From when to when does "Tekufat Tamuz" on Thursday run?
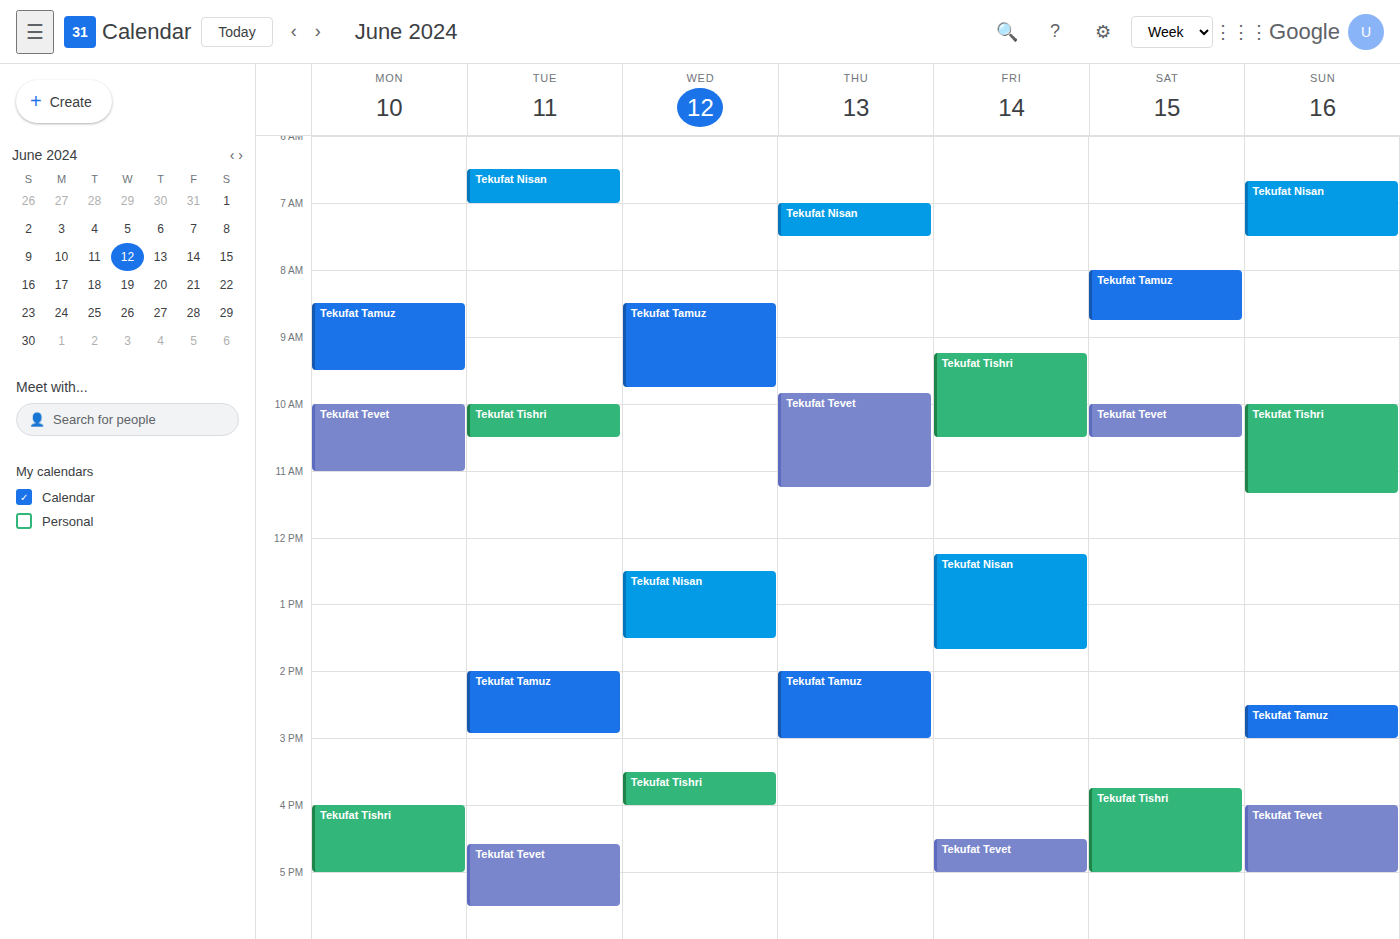
2:00 PM to 3:00 PM